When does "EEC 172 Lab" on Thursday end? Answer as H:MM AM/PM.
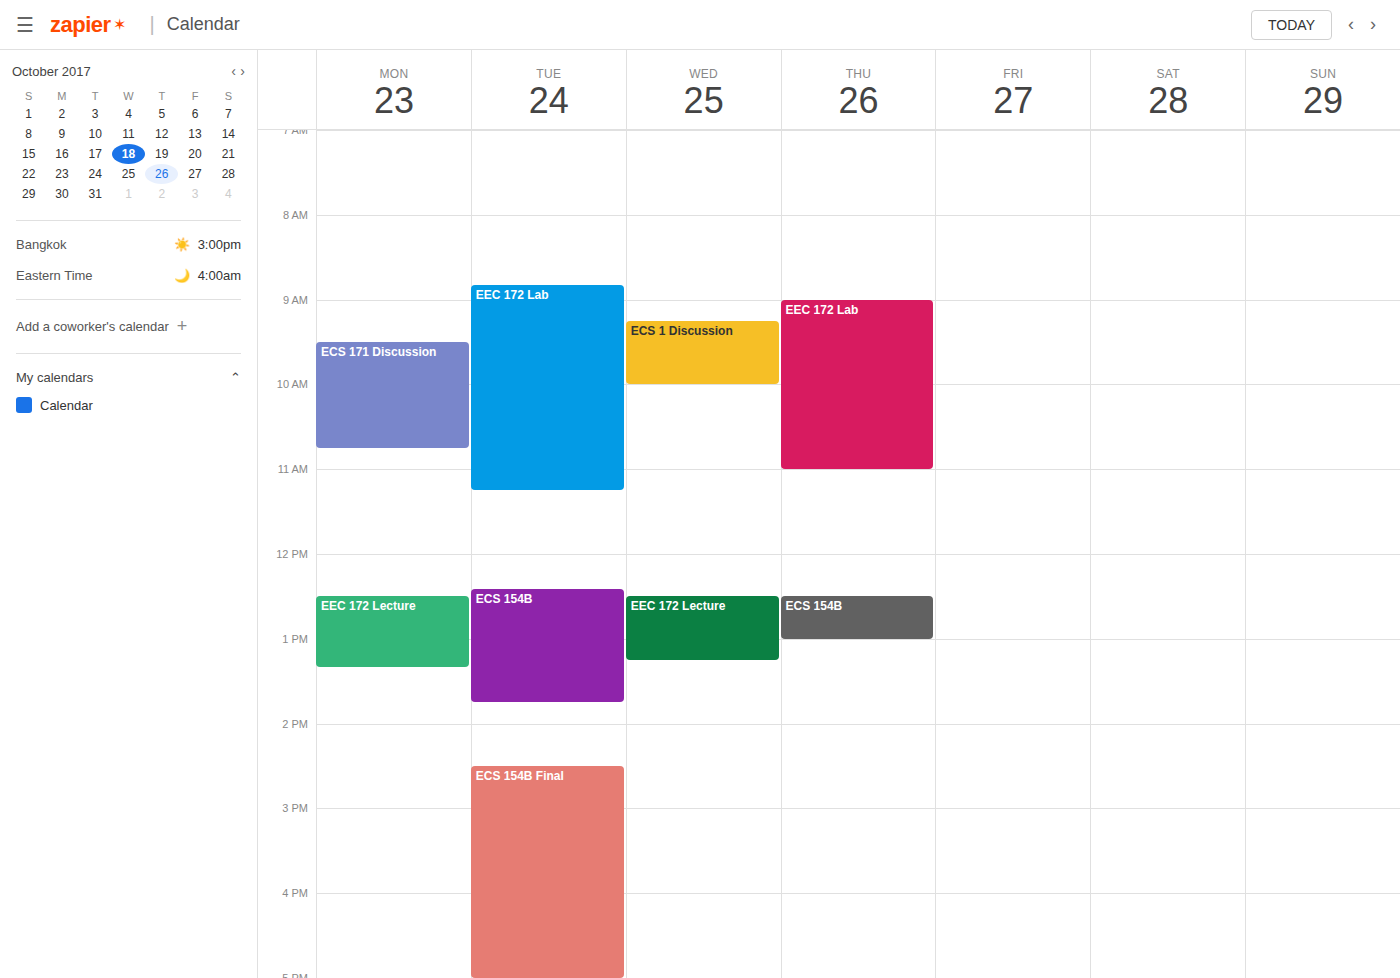
11:00 AM